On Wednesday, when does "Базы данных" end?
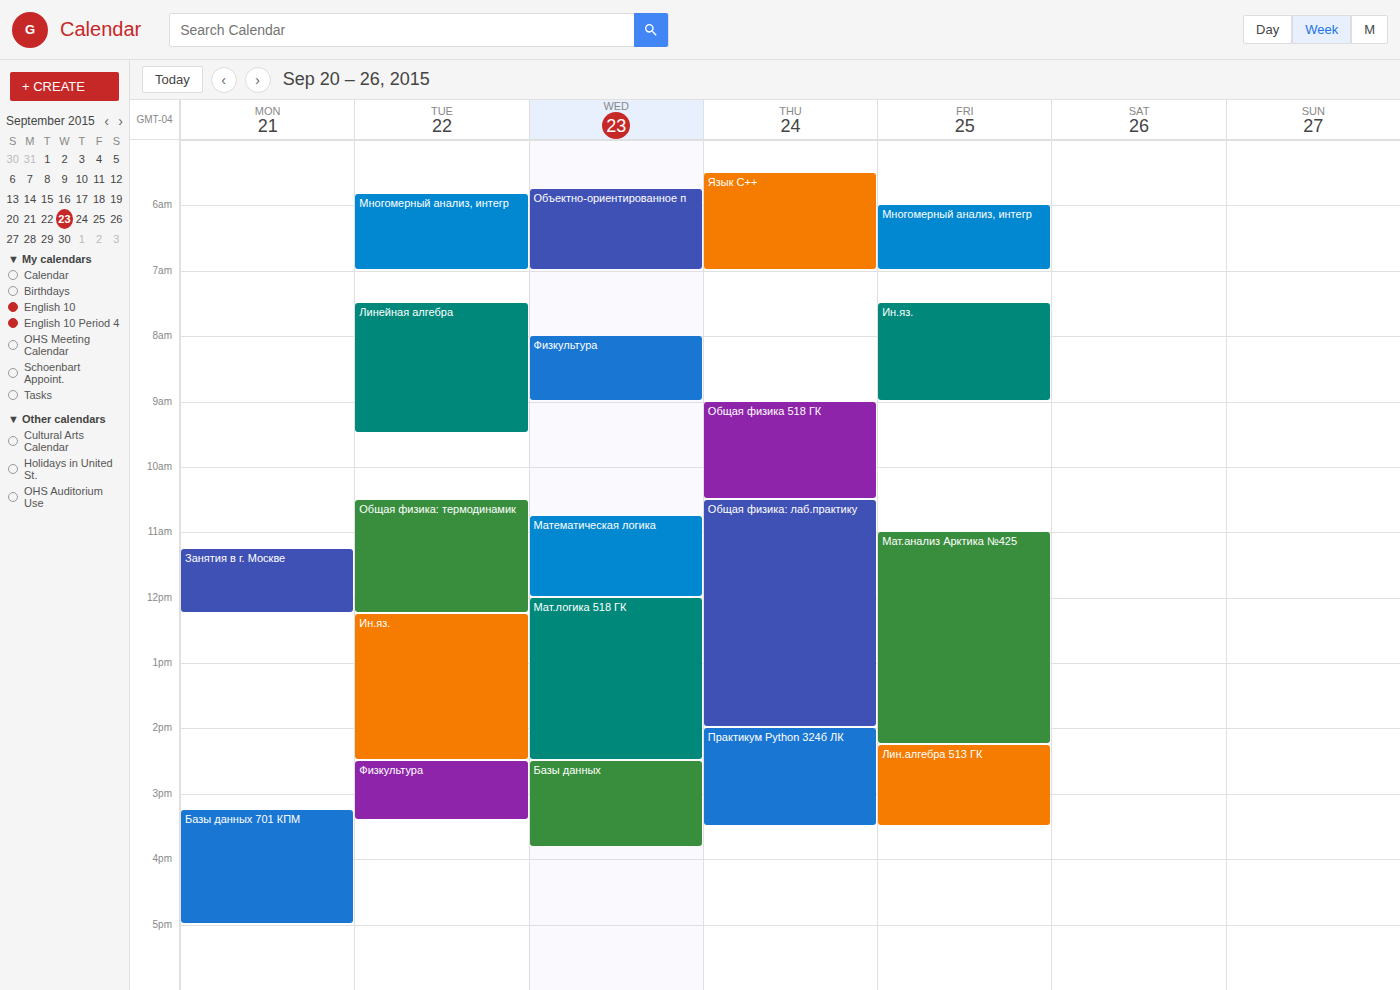
3:50 PM